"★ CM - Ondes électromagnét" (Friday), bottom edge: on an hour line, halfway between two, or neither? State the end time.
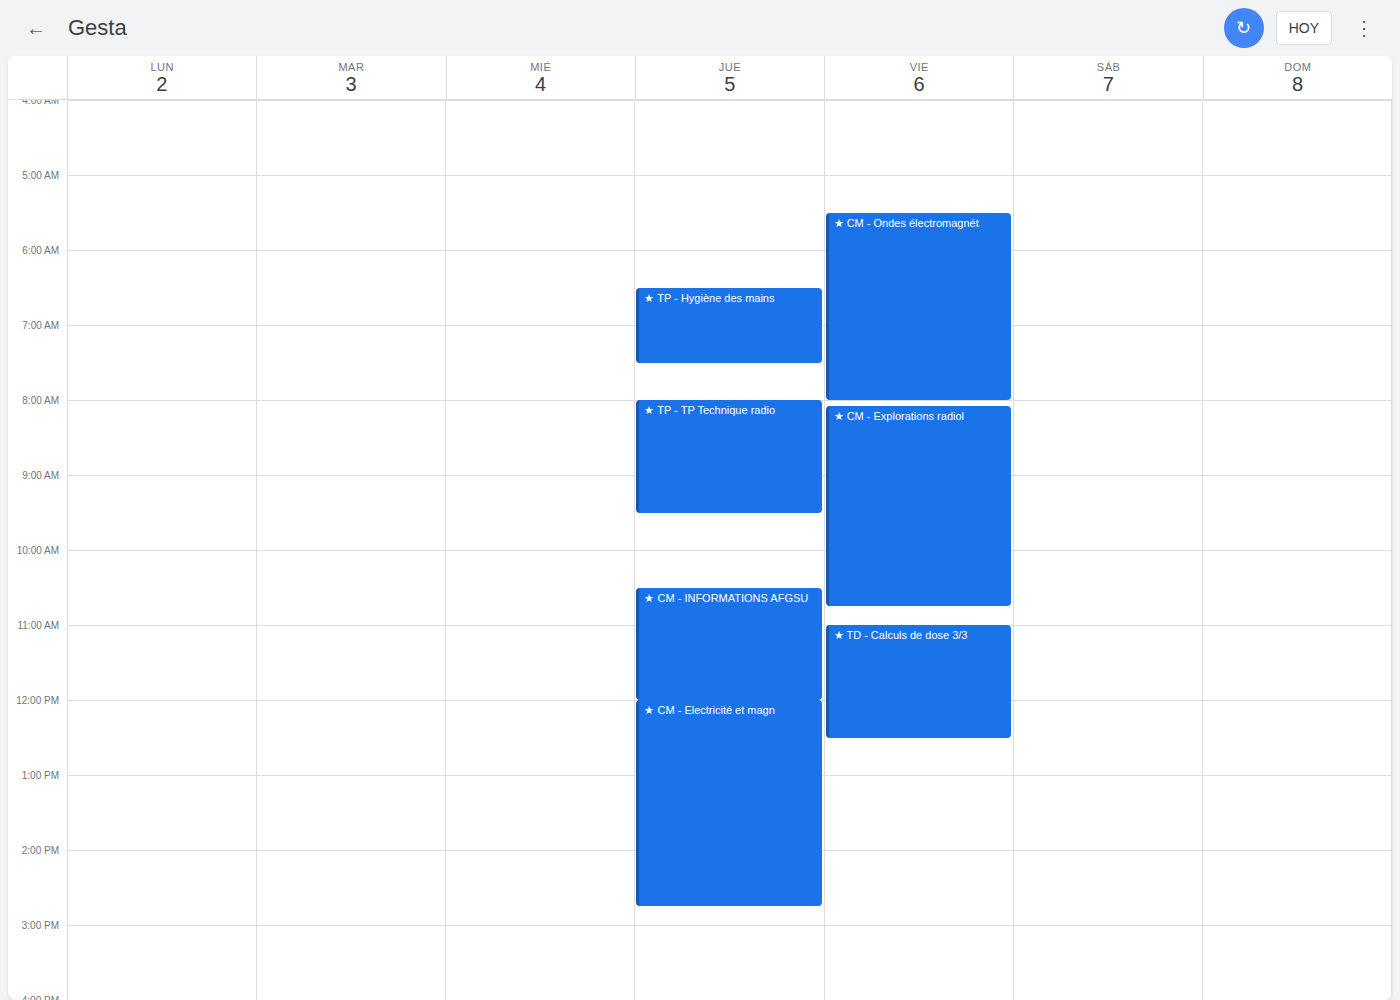
8:00 AM -- exactly on the 8 AM line.